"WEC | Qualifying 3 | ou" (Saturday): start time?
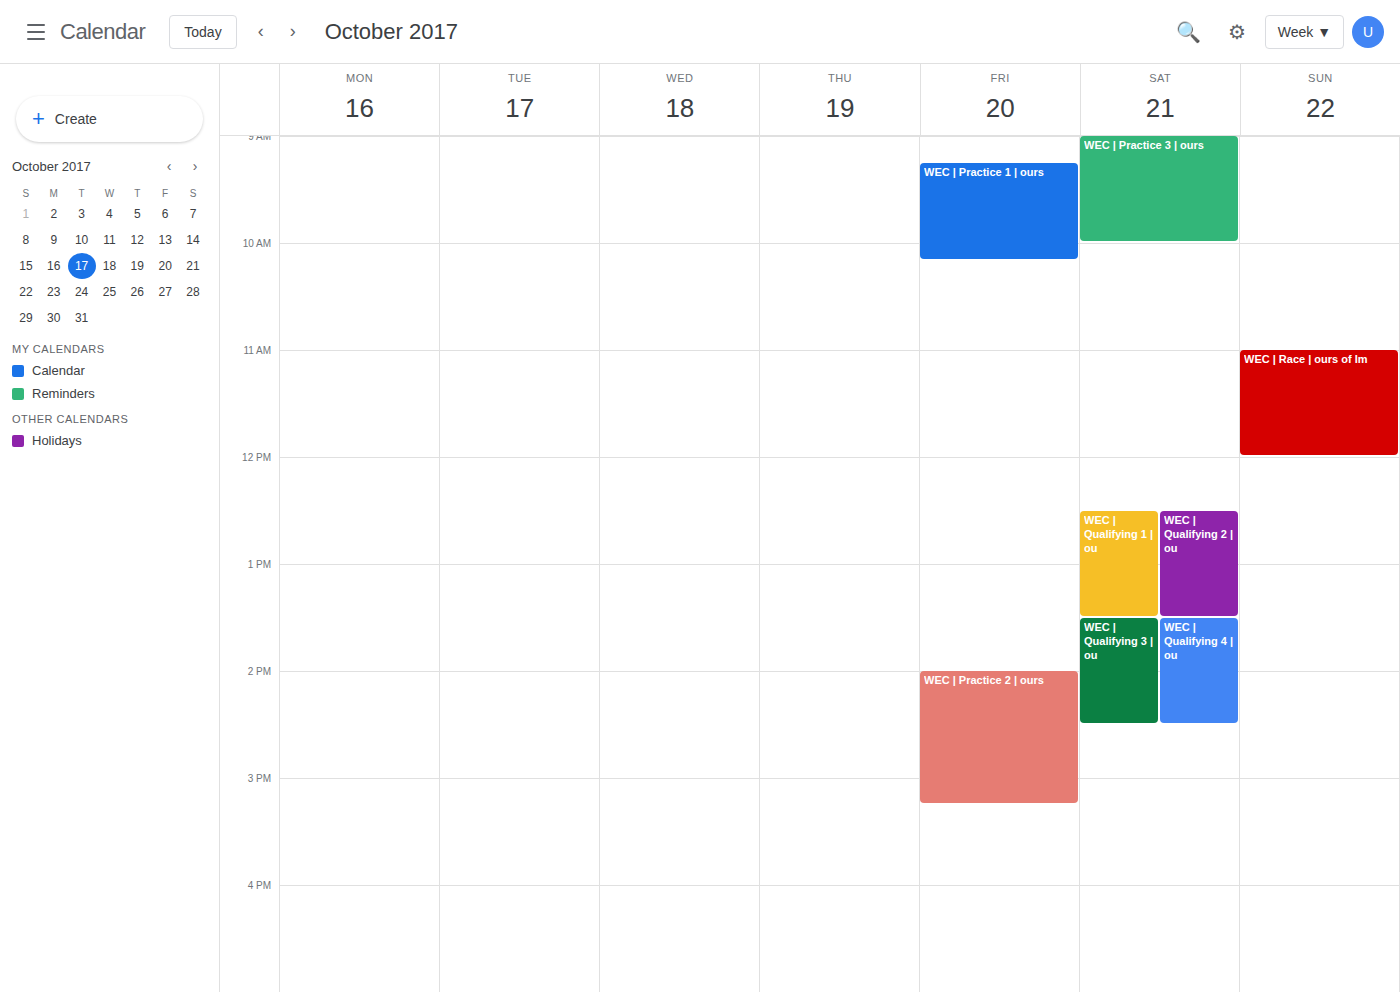
13:30